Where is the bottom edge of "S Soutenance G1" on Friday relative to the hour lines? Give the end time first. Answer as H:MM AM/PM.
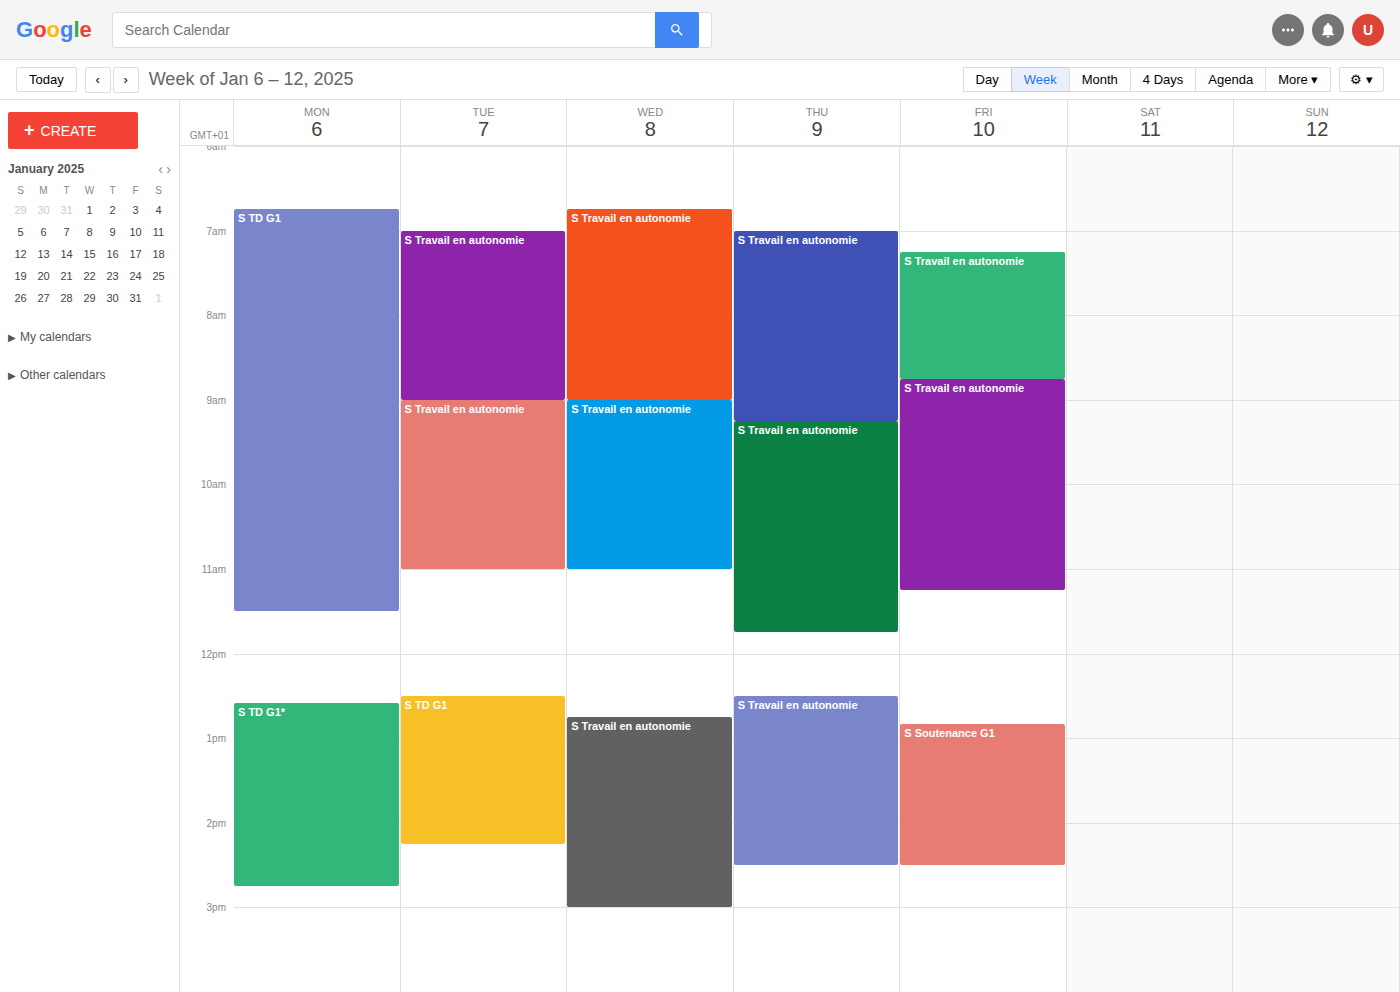
2:30 PM -- halfway between the 2 PM and 3 PM lines.